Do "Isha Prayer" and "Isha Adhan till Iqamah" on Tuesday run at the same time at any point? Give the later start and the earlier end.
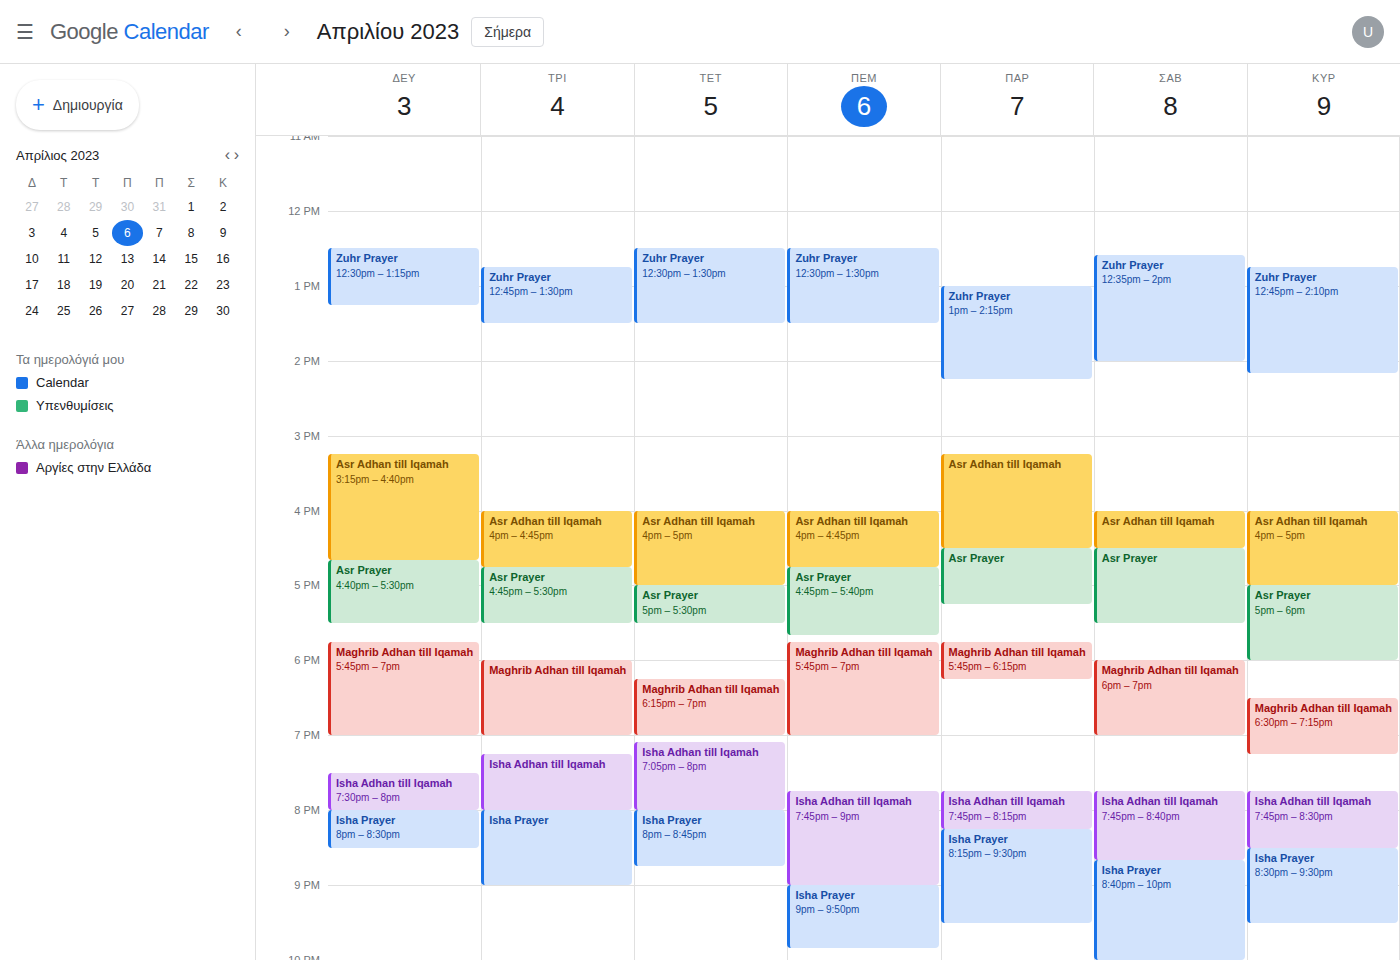
"Isha Adhan till Iqamah" ends at 8:00 PM, exactly when "Isha Prayer" starts -- they touch but do not overlap.